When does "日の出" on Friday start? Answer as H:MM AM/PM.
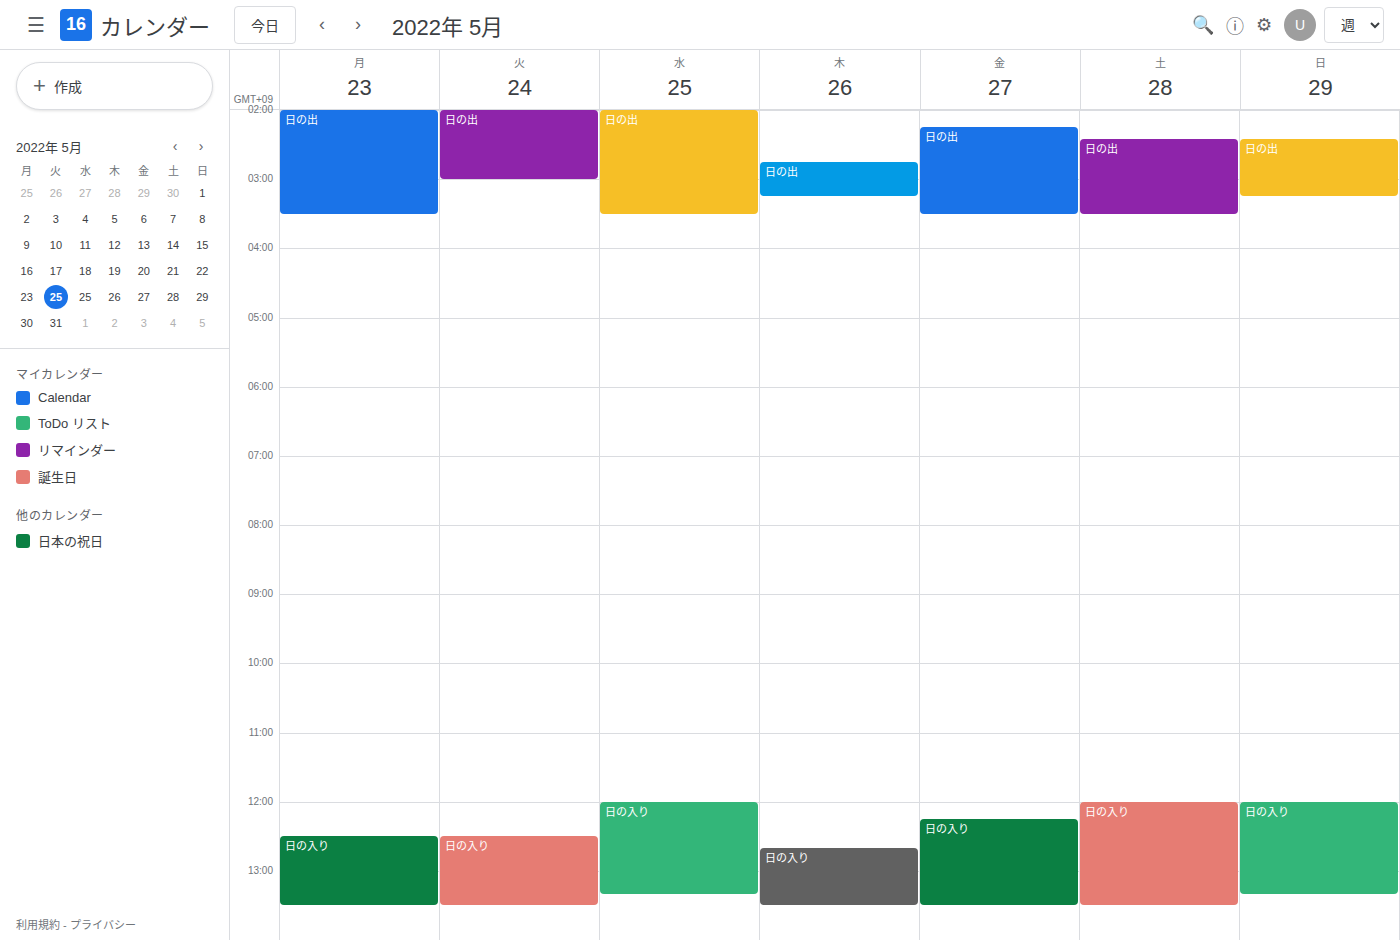
2:15 AM